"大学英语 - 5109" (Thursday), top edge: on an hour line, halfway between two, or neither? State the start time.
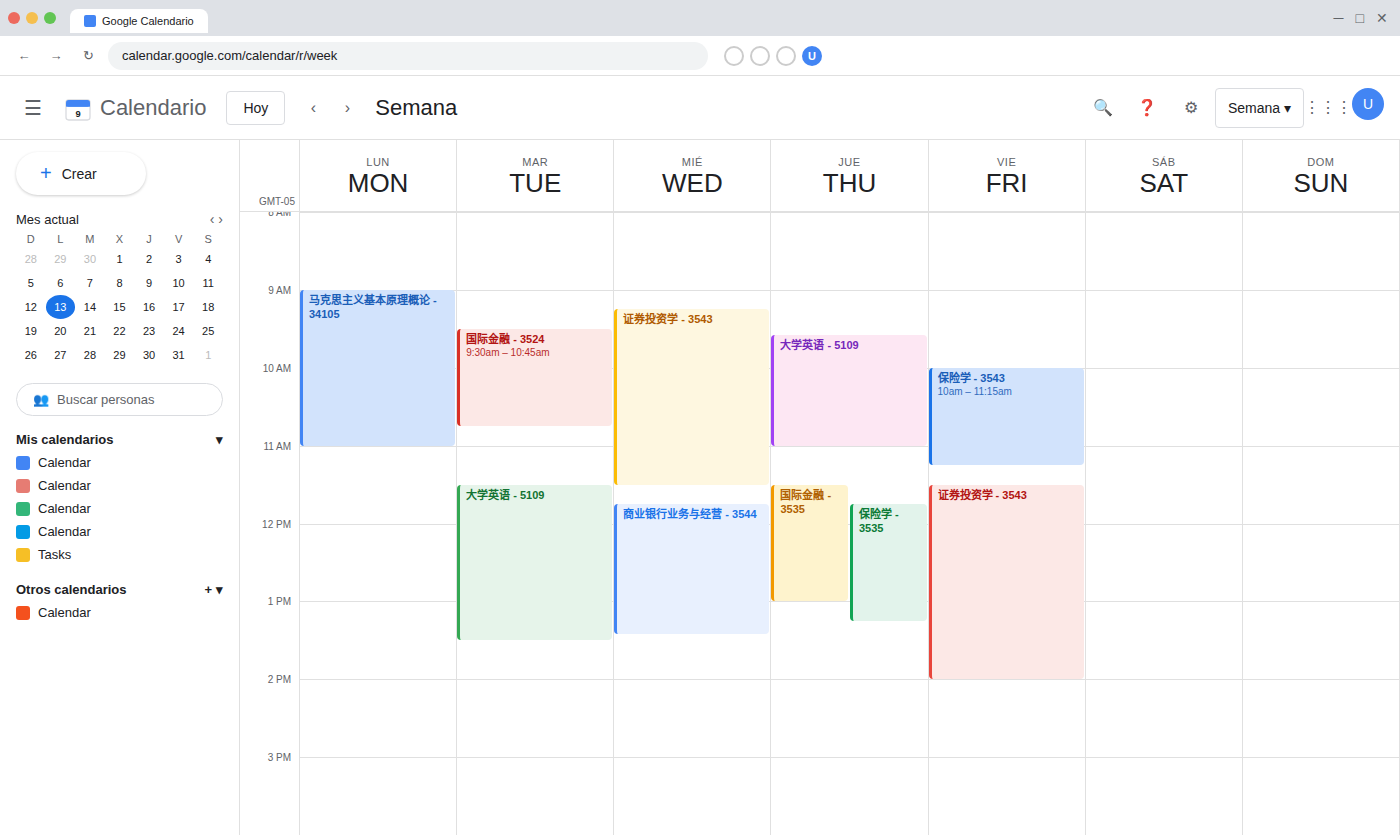
9:35 AM -- neither: 35 minutes below the 9 AM line and 25 minutes above the 10 AM line.